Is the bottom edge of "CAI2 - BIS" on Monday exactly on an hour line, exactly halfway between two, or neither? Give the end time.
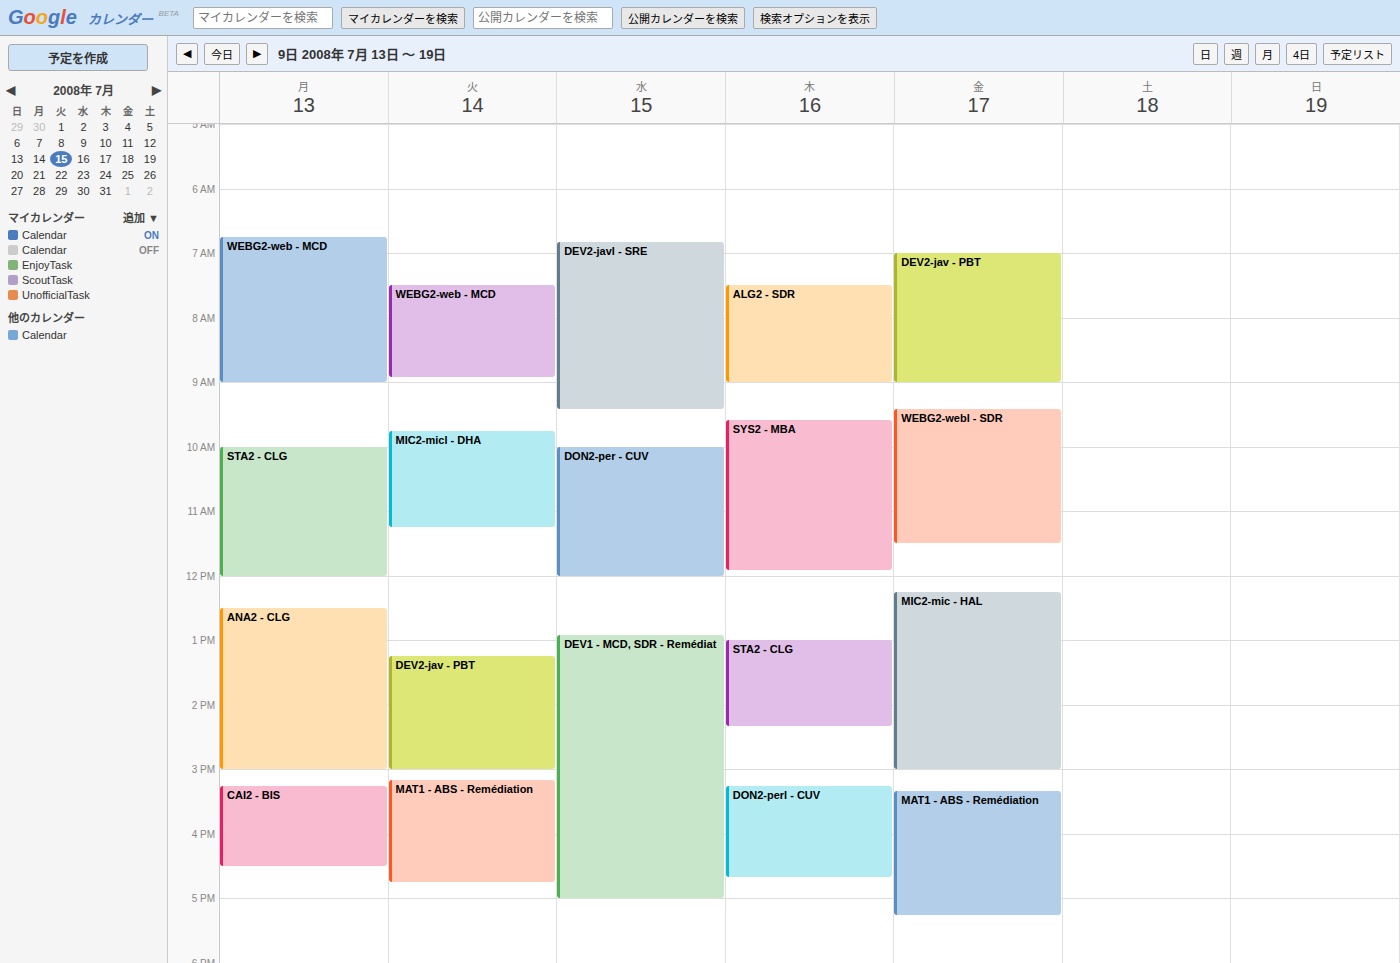
4:30 PM -- halfway between the 4 PM and 5 PM lines.